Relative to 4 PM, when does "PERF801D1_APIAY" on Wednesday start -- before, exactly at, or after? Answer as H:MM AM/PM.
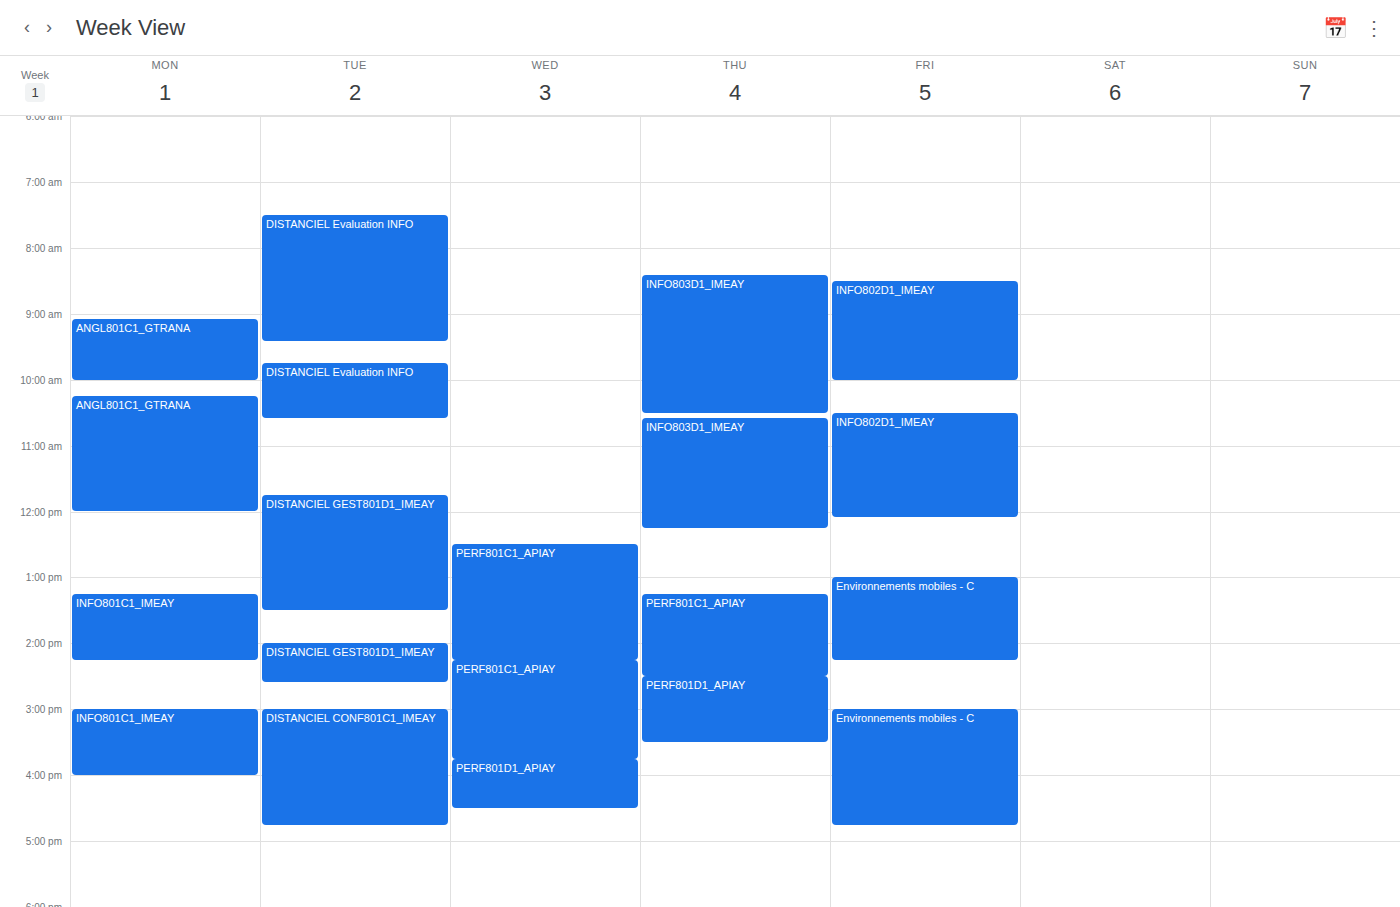
3:45 PM -- before 4 PM, 15 minutes above the 4 PM line.